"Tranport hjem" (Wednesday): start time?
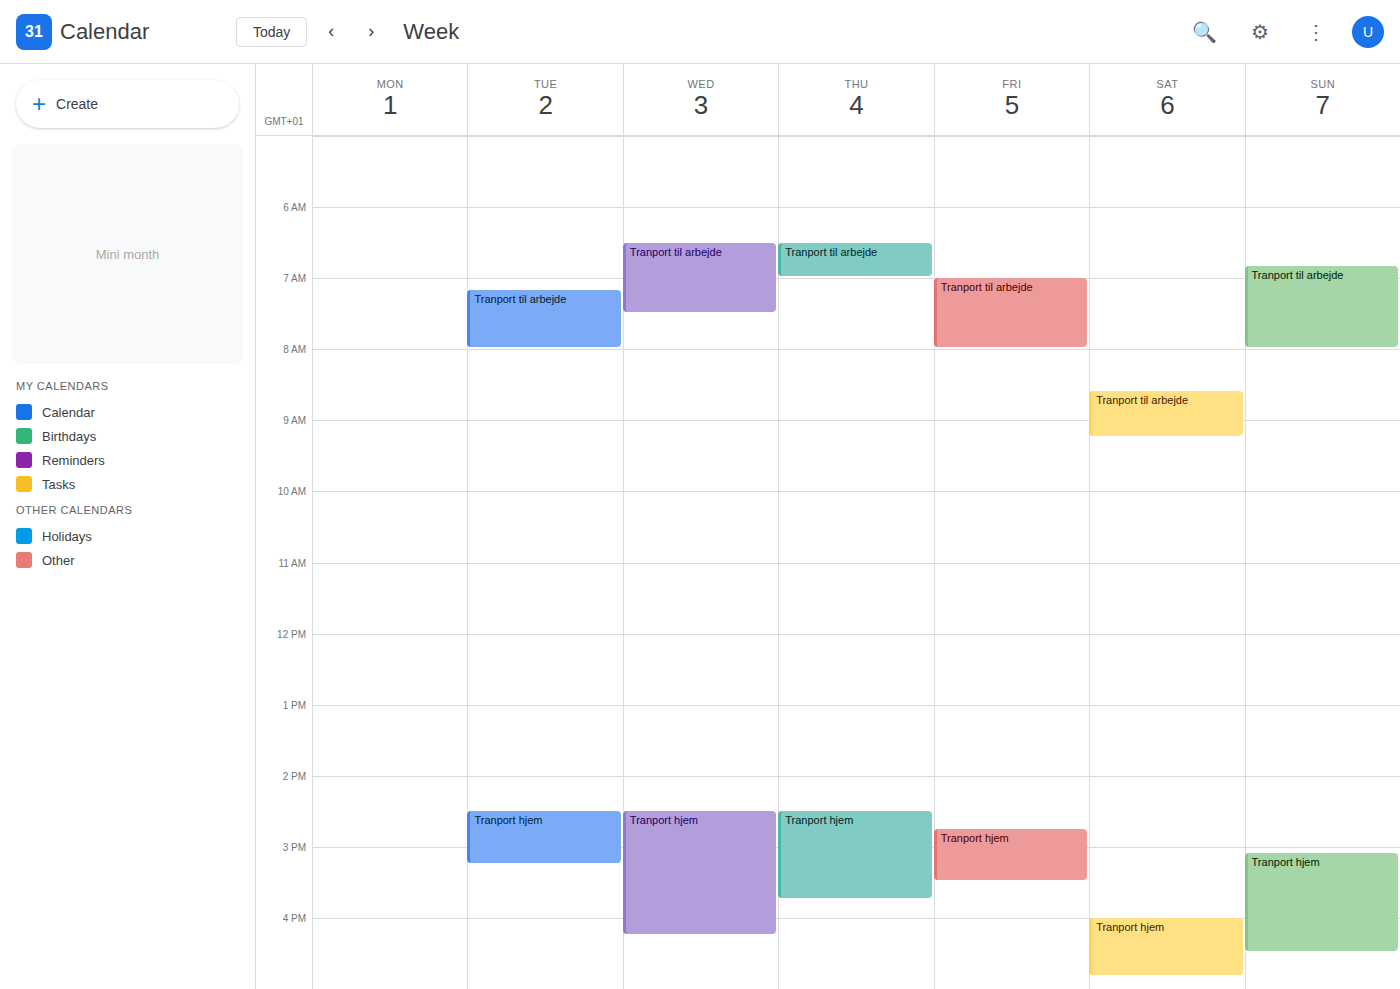
14:30